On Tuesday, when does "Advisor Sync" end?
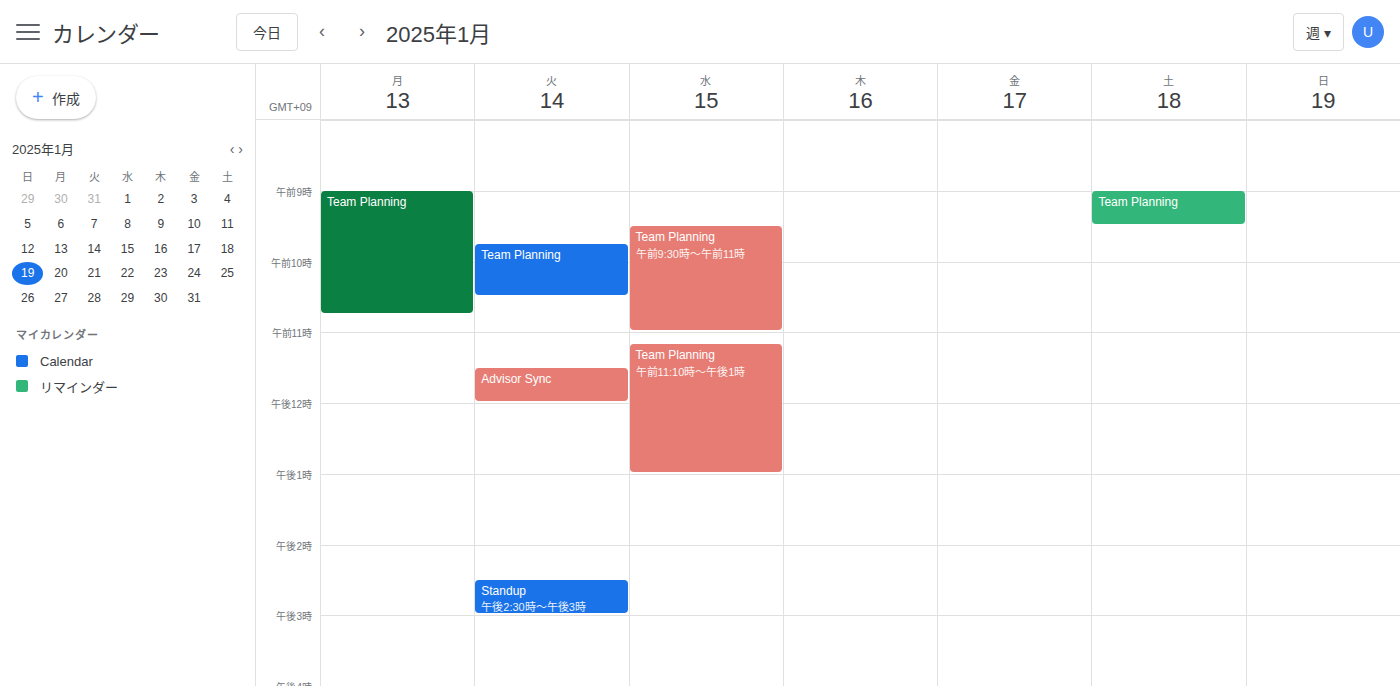
12:00 PM